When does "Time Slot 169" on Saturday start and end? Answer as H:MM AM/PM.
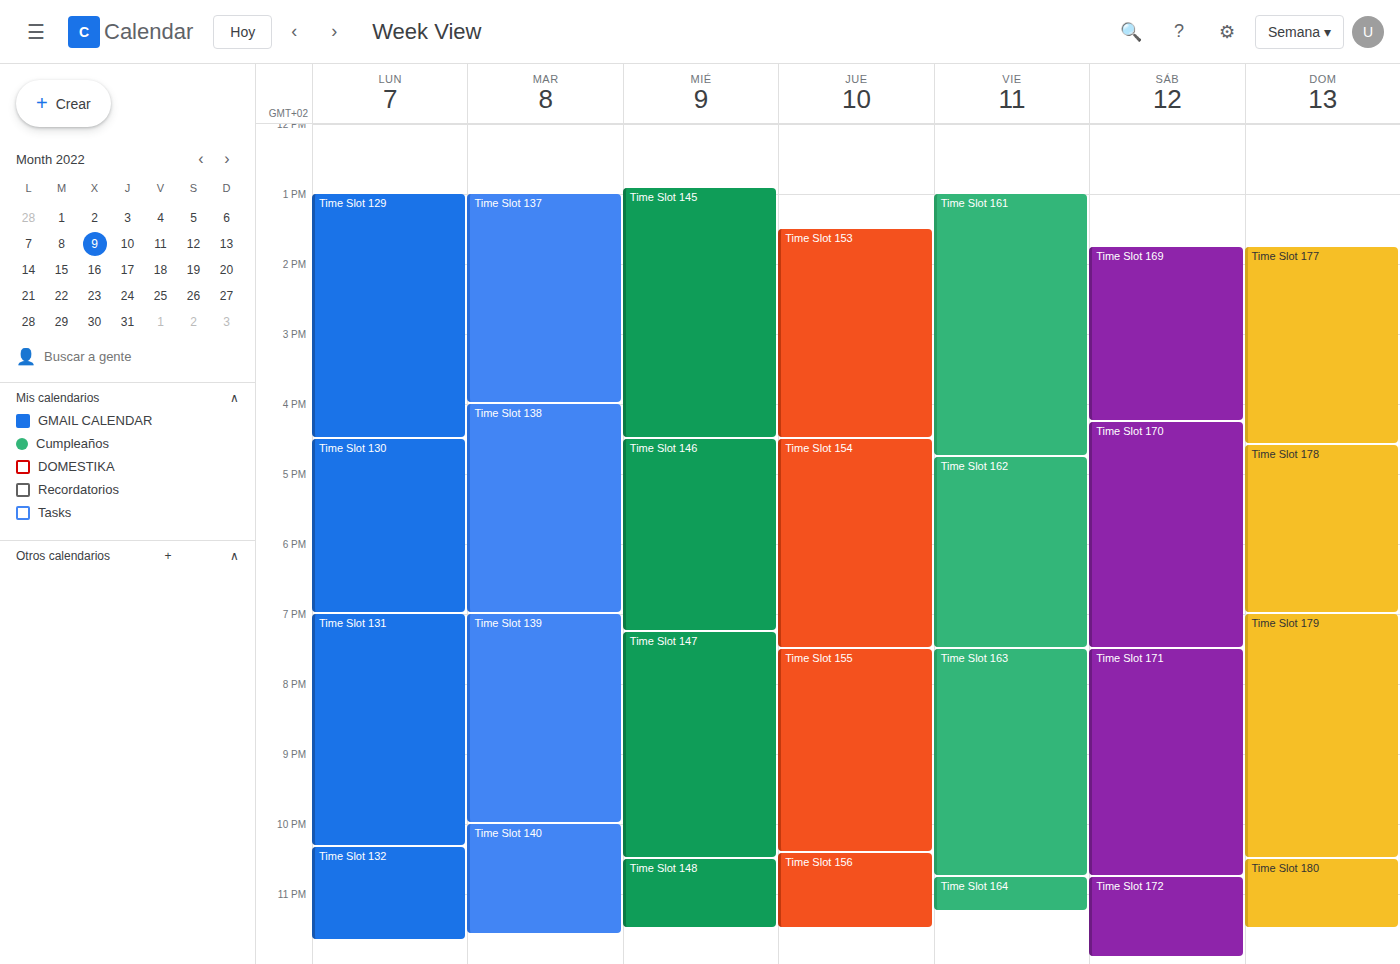
1:45 PM to 4:15 PM